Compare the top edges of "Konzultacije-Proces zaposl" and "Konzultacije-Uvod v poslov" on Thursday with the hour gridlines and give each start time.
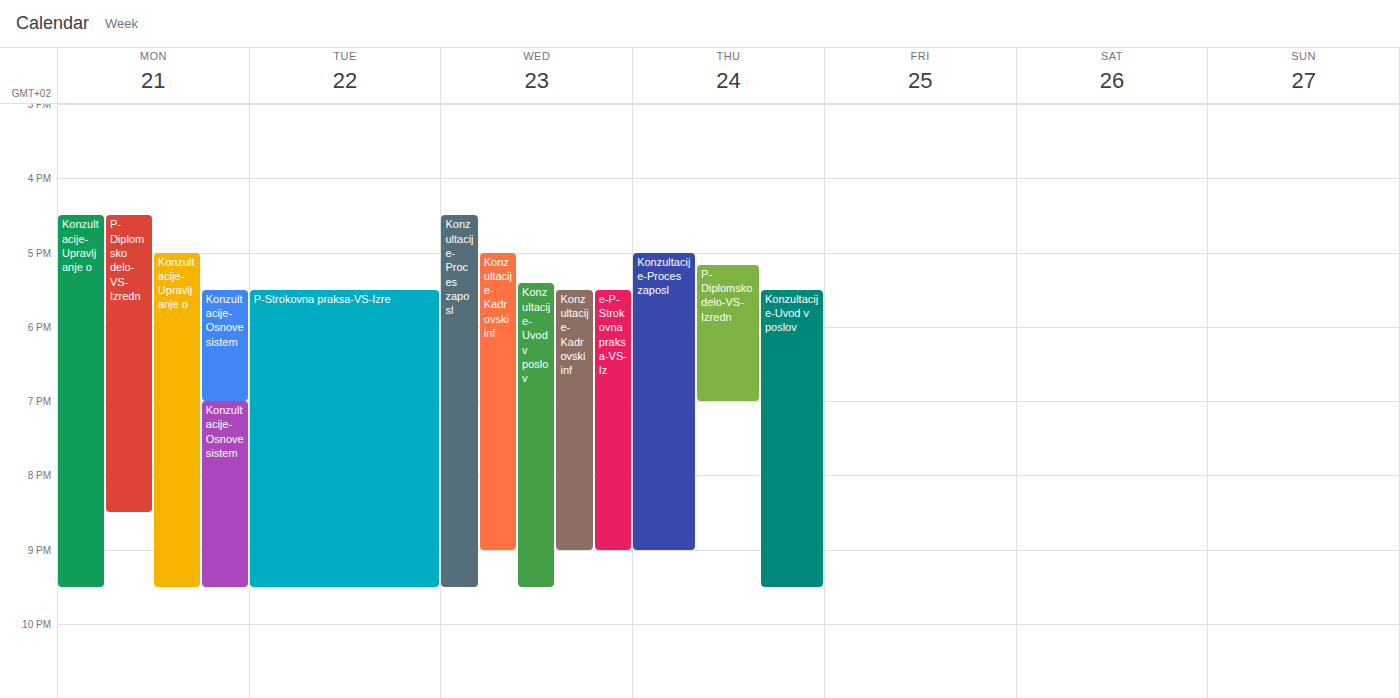
"Konzultacije-Proces zaposl": 5:00 PM, exactly on the 5 PM line. "Konzultacije-Uvod v poslov": 5:30 PM, halfway between the 5 PM and 6 PM lines.